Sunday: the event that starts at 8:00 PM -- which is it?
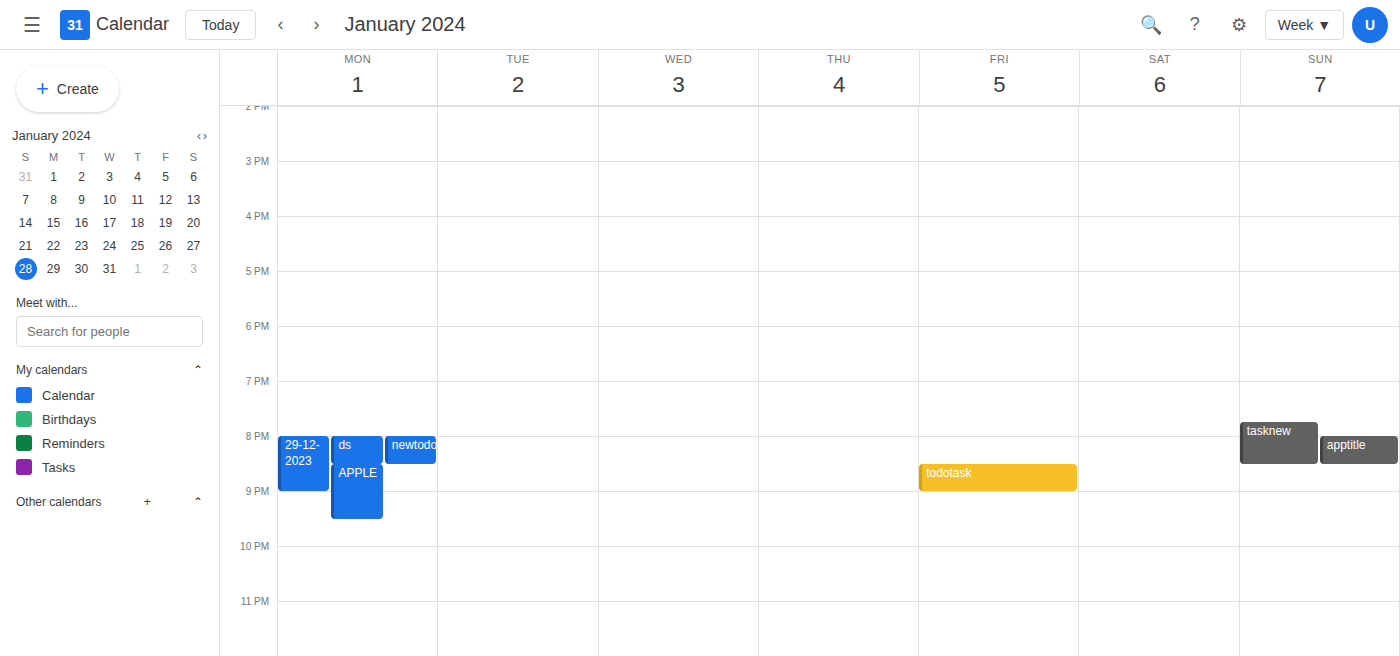
"apptitle"